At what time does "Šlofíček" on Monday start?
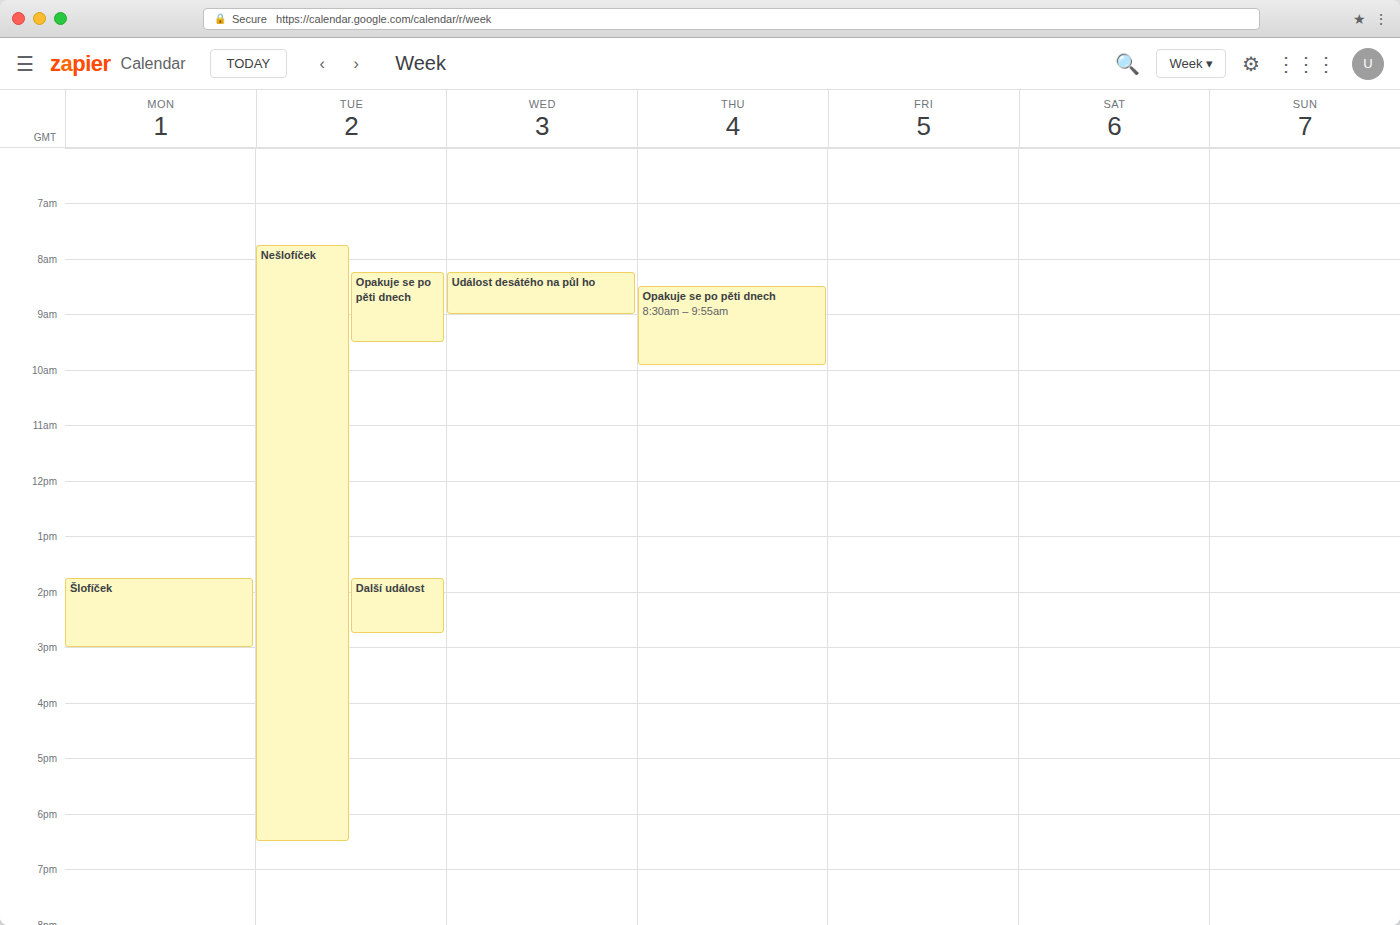
1:45 PM